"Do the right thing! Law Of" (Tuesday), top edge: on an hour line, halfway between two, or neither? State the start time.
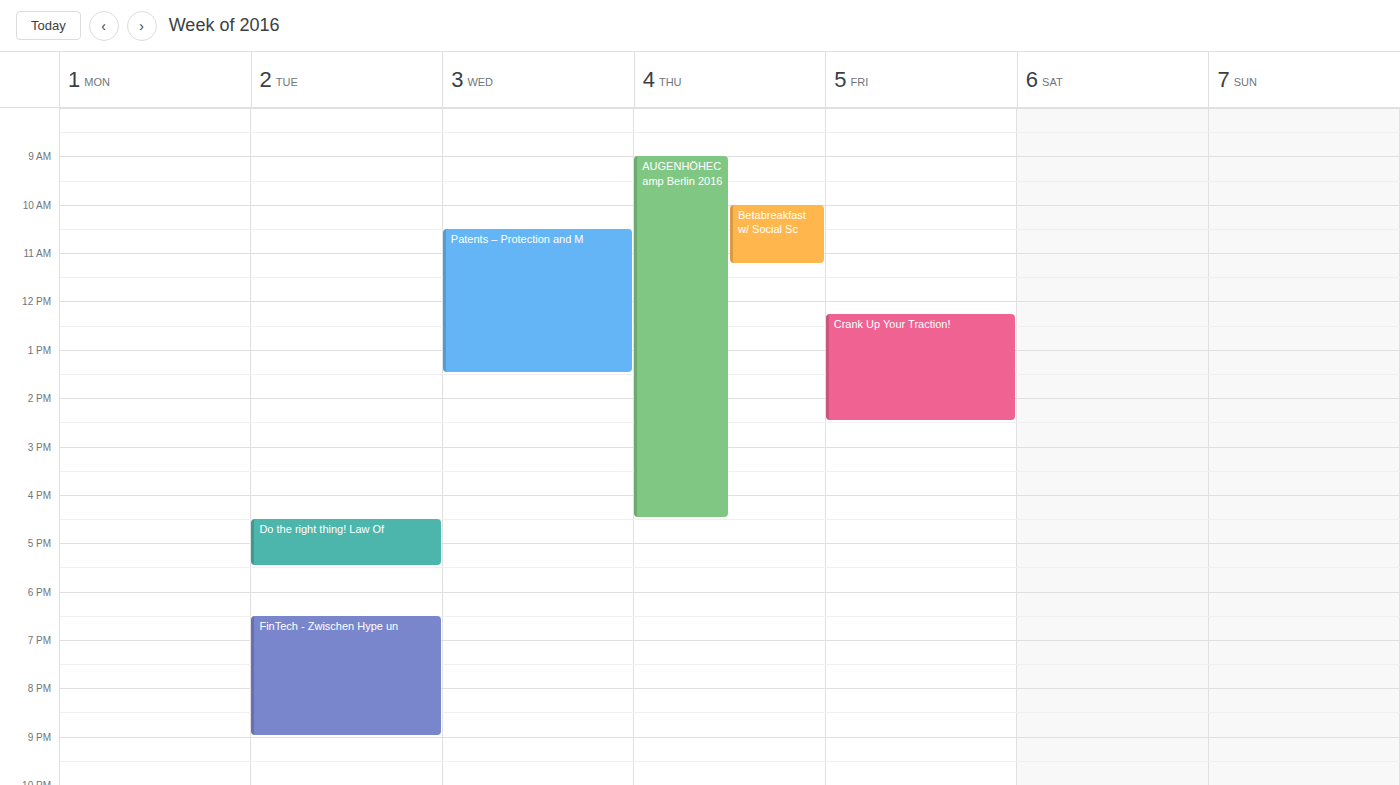
16:30 -- halfway between the 16:00 and 17:00 lines.